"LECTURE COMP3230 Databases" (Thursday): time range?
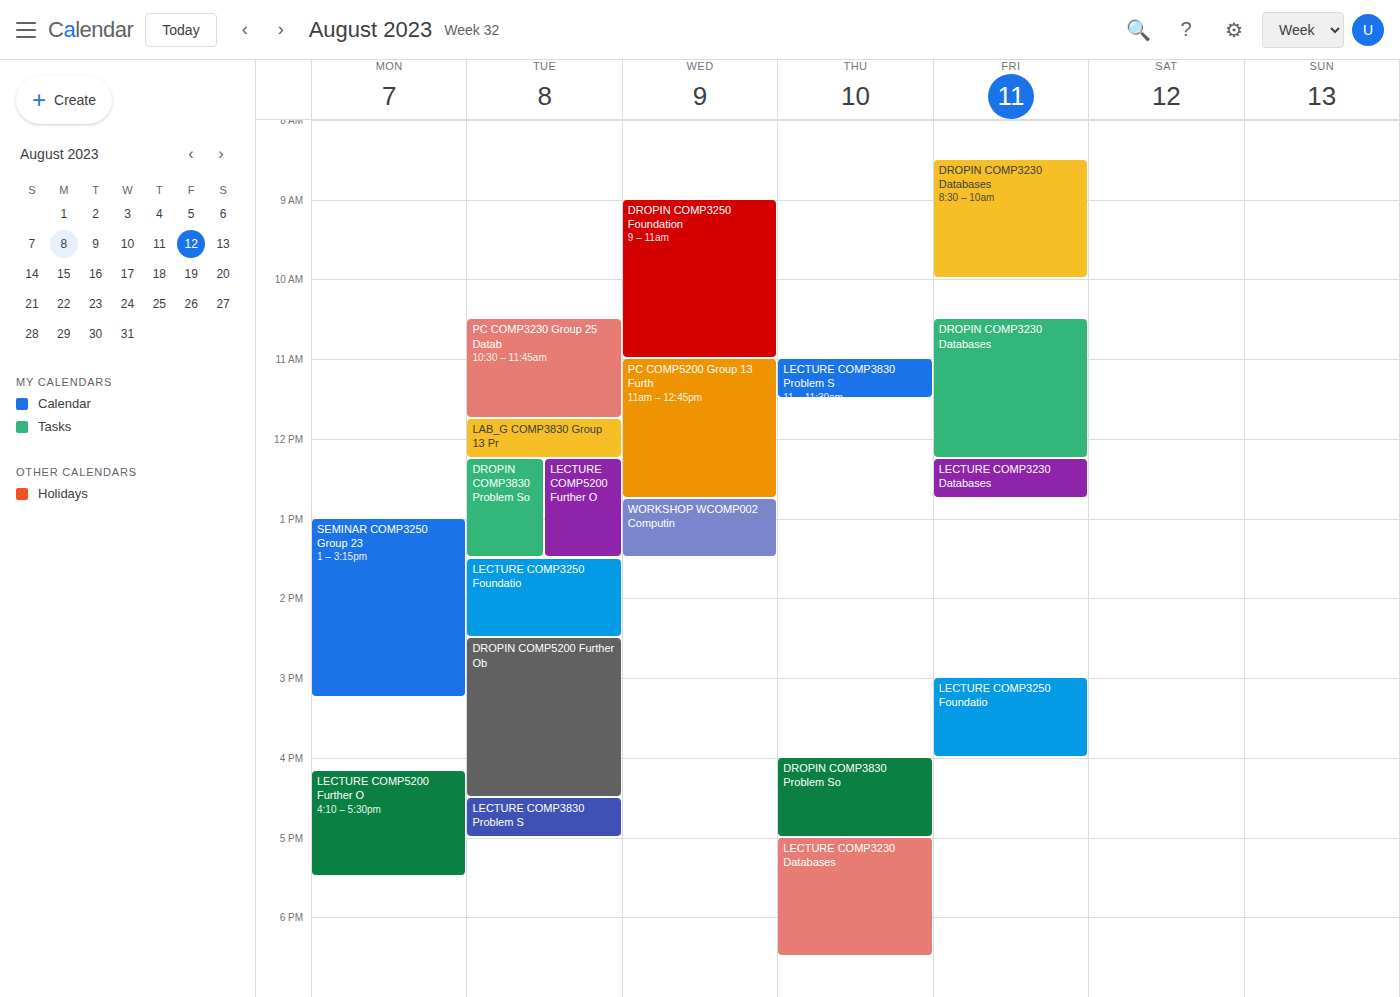
5:00 PM to 6:30 PM